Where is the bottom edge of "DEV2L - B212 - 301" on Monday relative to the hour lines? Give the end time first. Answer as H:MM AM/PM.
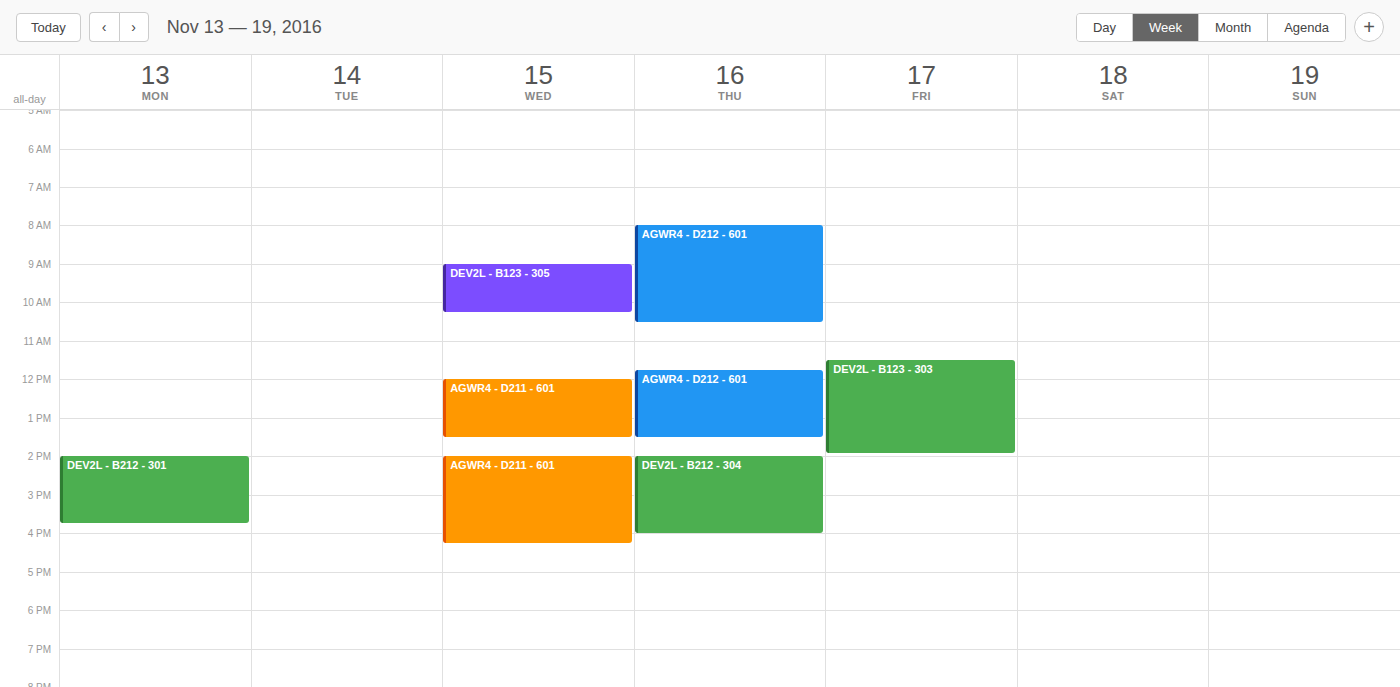
3:45 PM -- neither: three quarters of the way from the 3 PM line to the 4 PM line.